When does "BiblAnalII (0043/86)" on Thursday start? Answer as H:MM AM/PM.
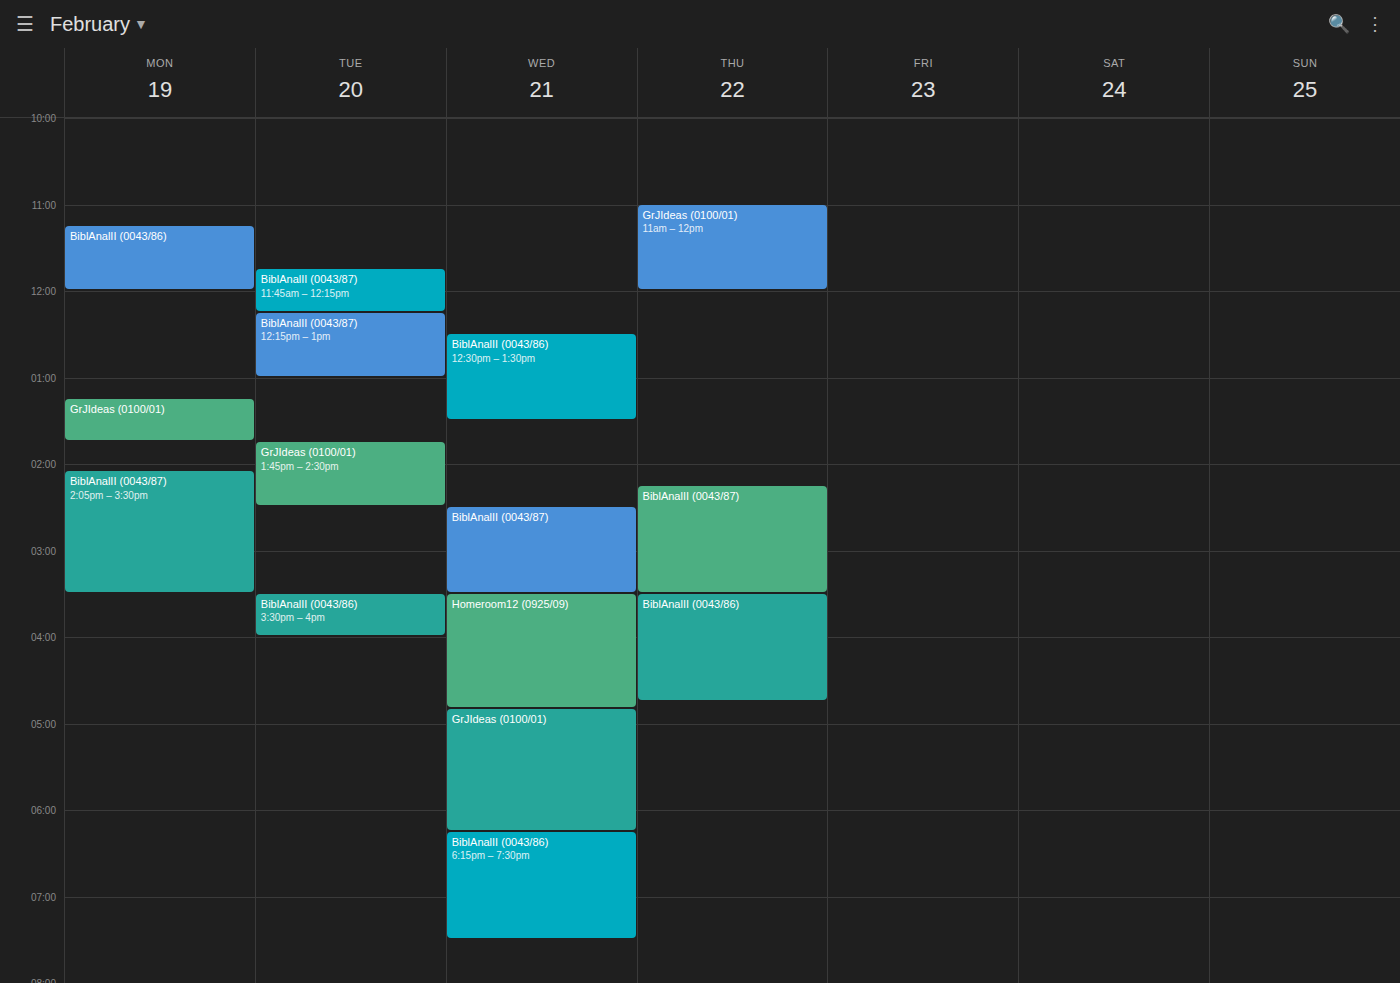
3:30 PM